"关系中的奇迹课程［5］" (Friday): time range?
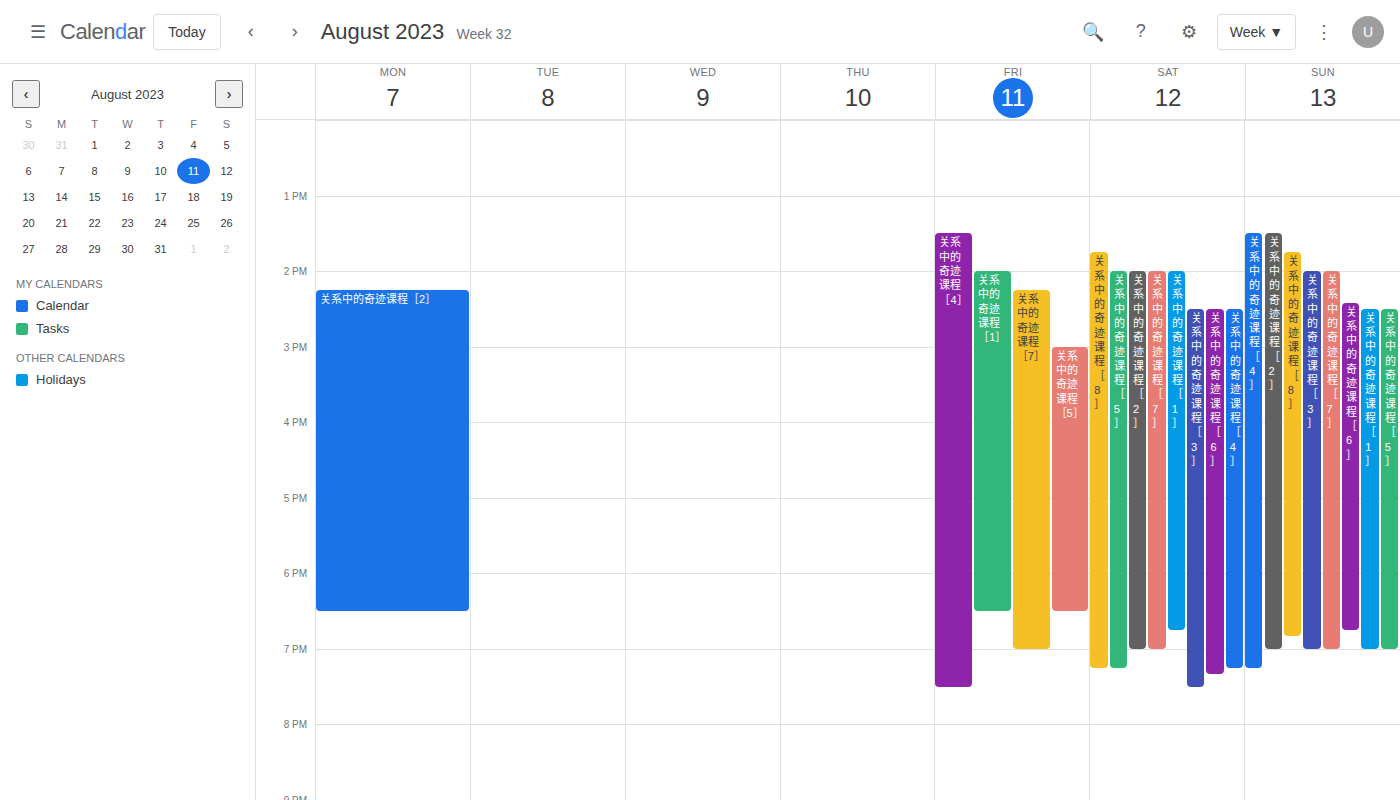
3:00 PM to 6:30 PM